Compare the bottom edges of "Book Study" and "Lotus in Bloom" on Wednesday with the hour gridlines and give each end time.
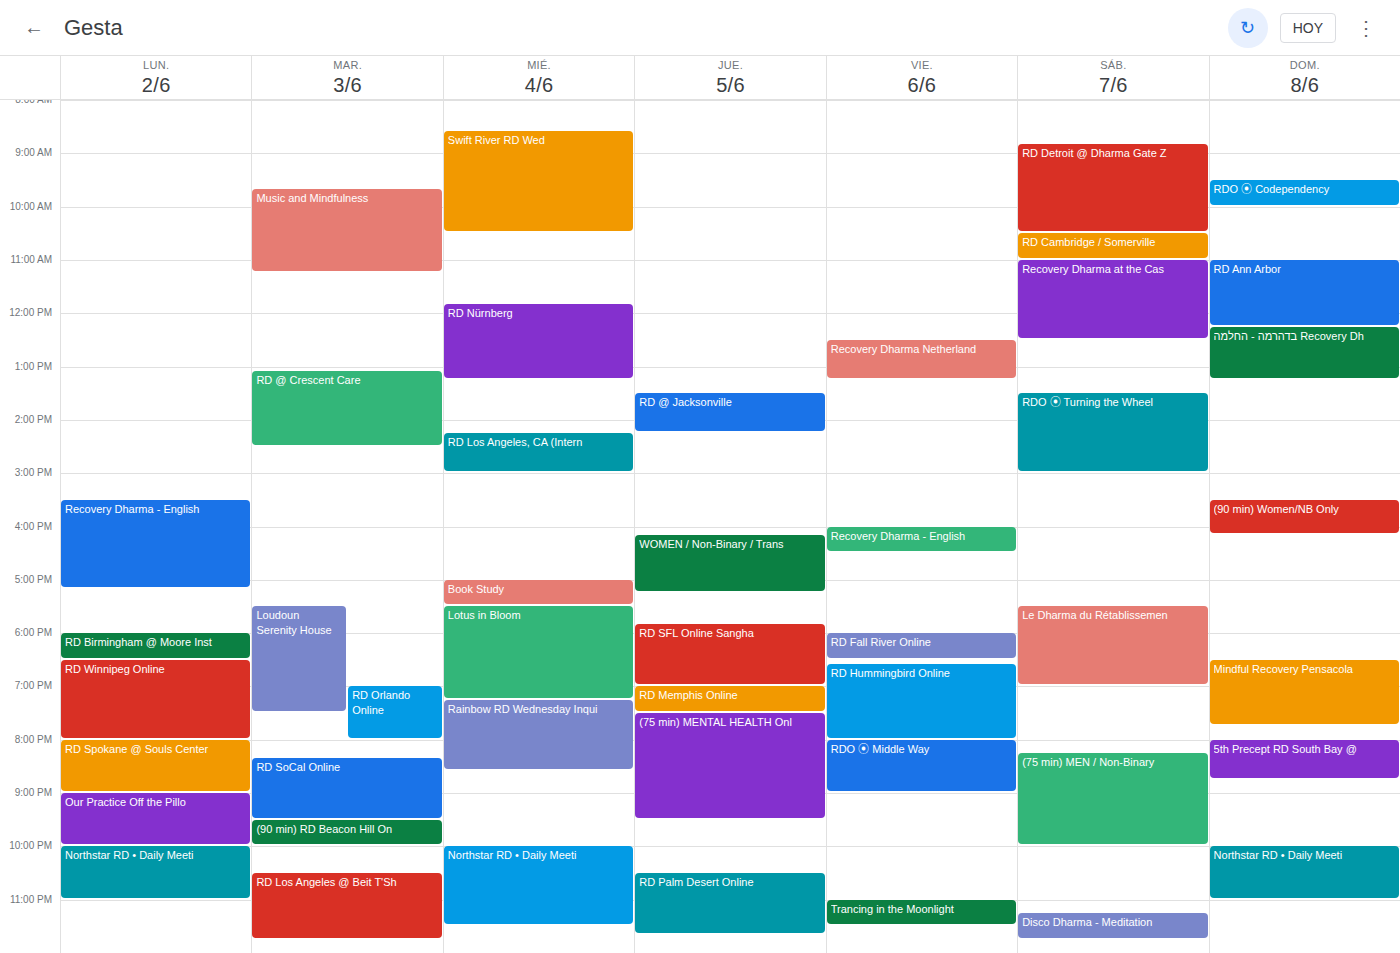
"Book Study": 5:30 PM, halfway between the 5 PM and 6 PM lines. "Lotus in Bloom": 7:15 PM, neither: a quarter of the way from the 7 PM line to the 8 PM line.